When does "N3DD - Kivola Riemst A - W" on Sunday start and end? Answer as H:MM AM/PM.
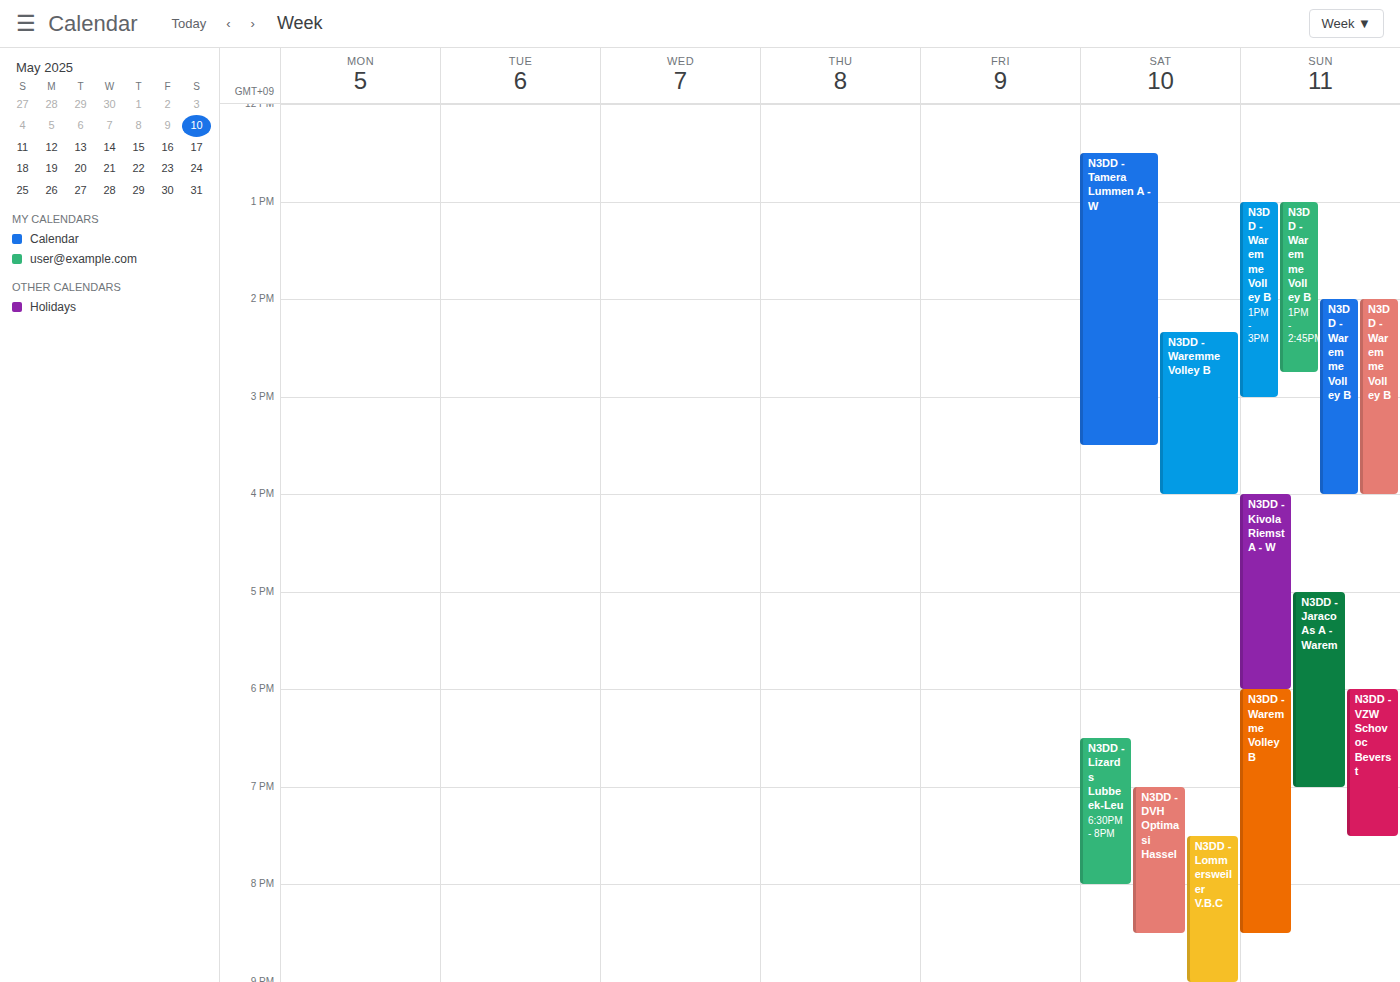
4:00 PM to 6:00 PM